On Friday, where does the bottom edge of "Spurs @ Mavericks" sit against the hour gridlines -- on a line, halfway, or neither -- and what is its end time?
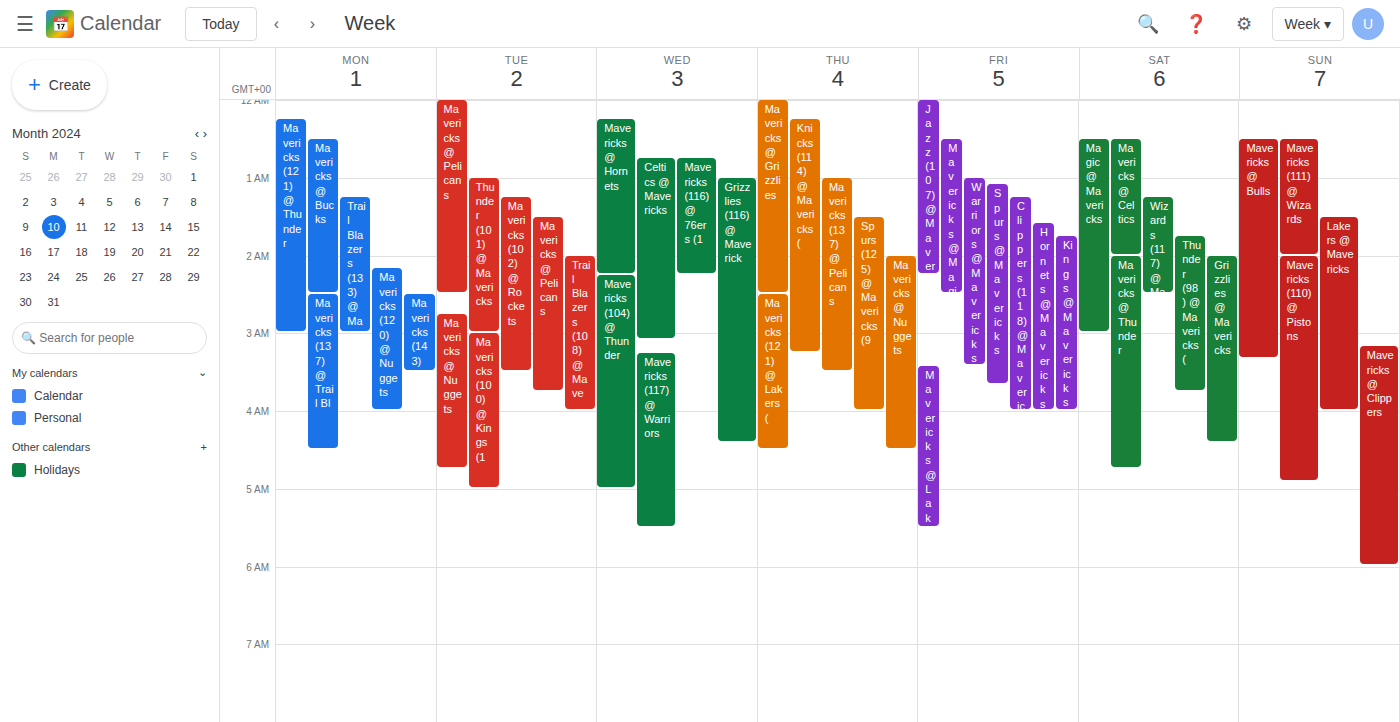
3:40 AM -- neither: 40 minutes below the 3 AM line and 20 minutes above the 4 AM line.